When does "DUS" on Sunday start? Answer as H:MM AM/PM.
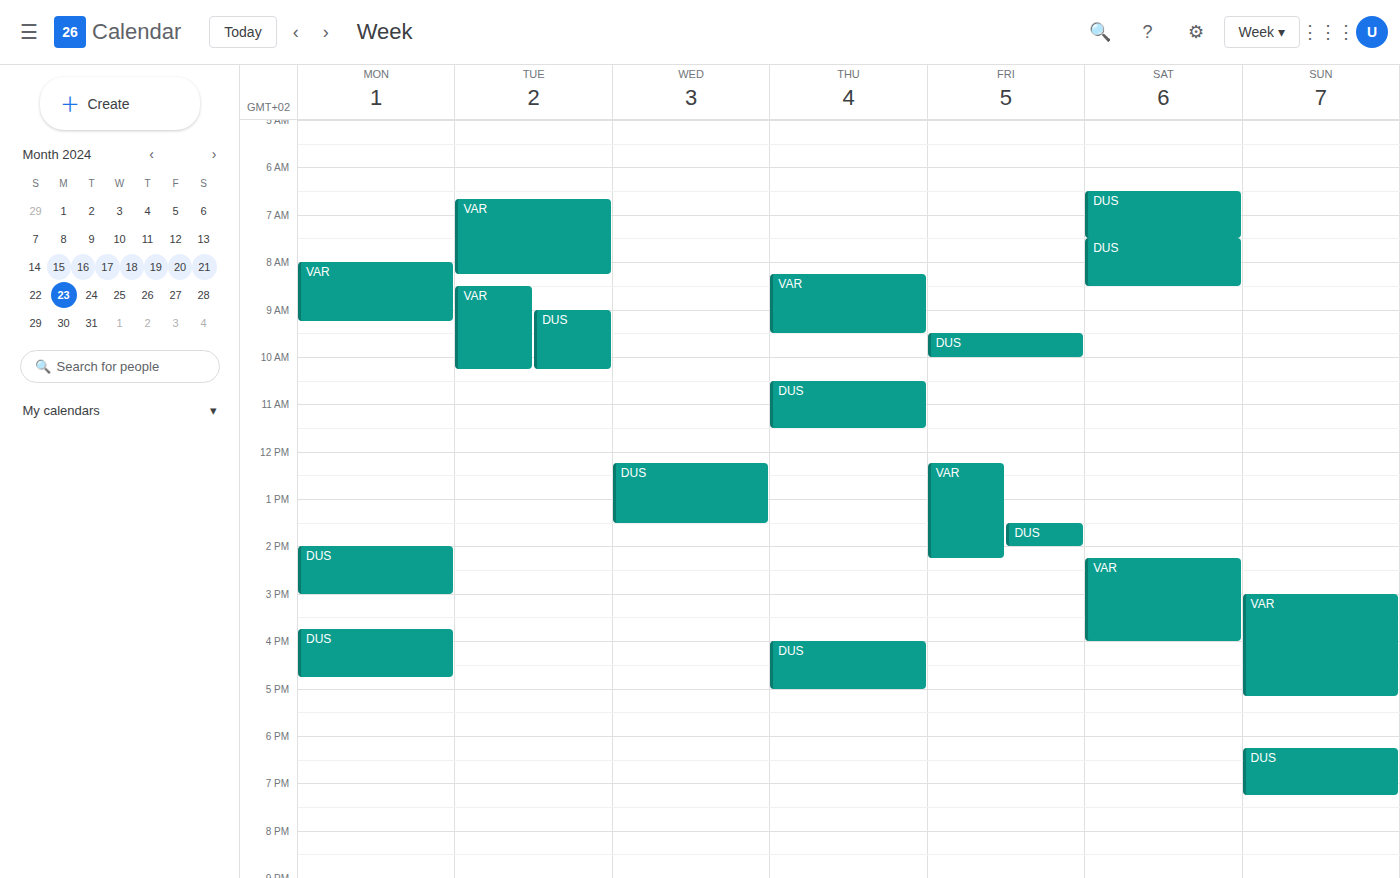
6:15 PM